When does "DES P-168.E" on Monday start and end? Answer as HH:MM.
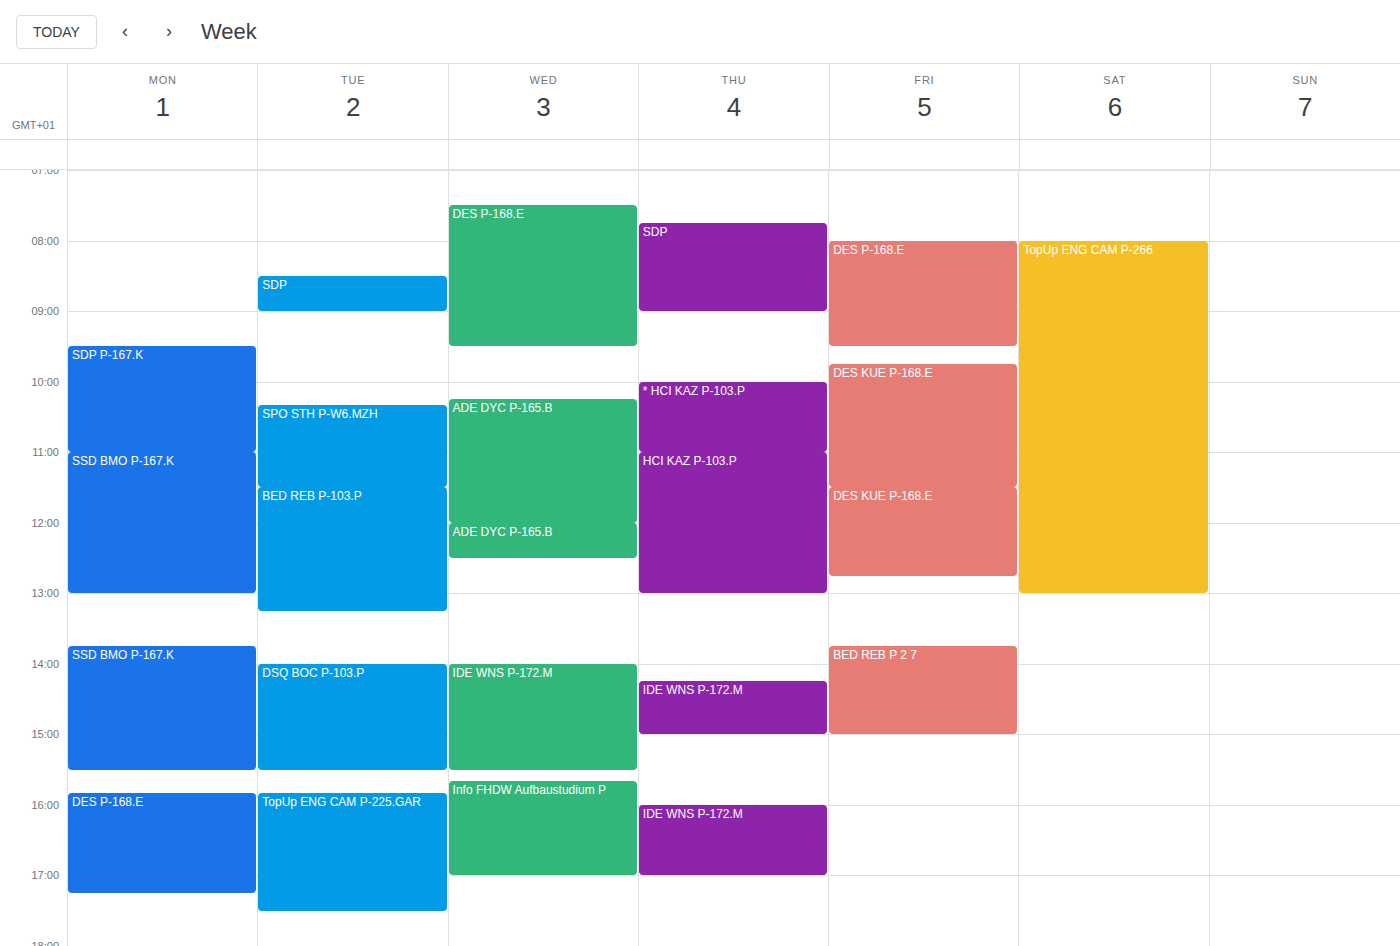
15:50 to 17:15